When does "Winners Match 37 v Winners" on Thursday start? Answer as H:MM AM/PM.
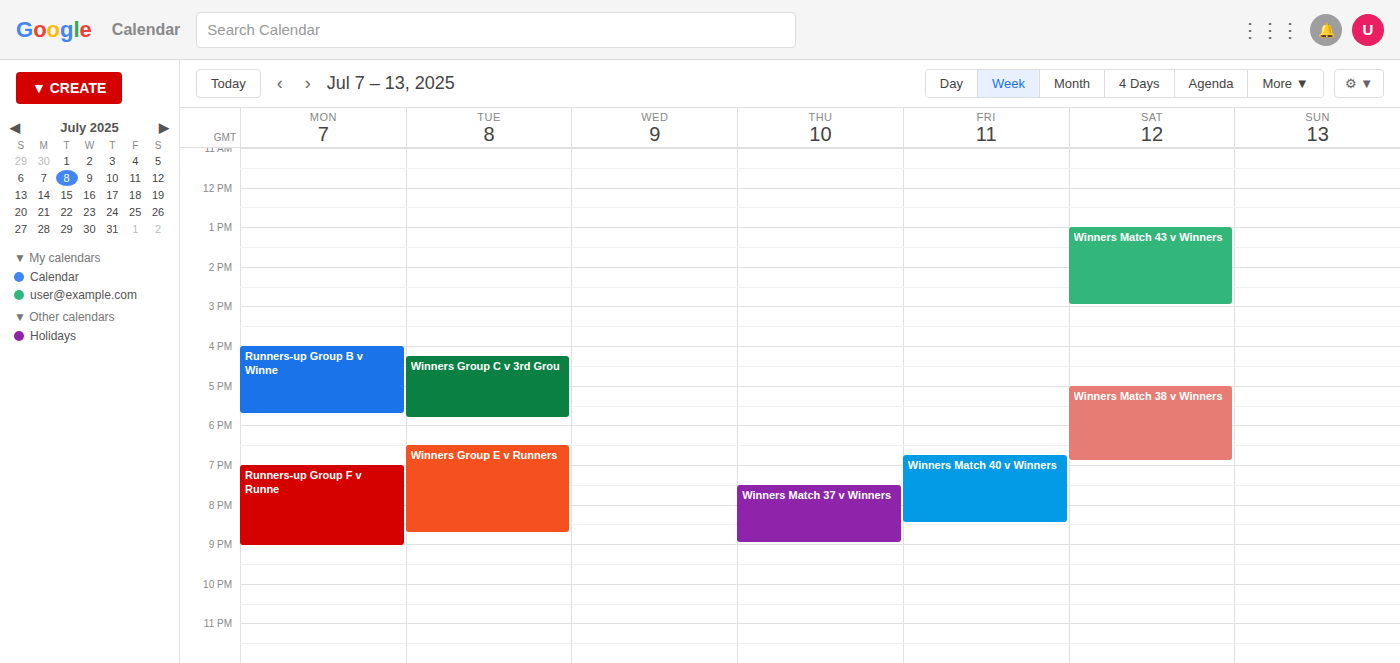
7:30 PM